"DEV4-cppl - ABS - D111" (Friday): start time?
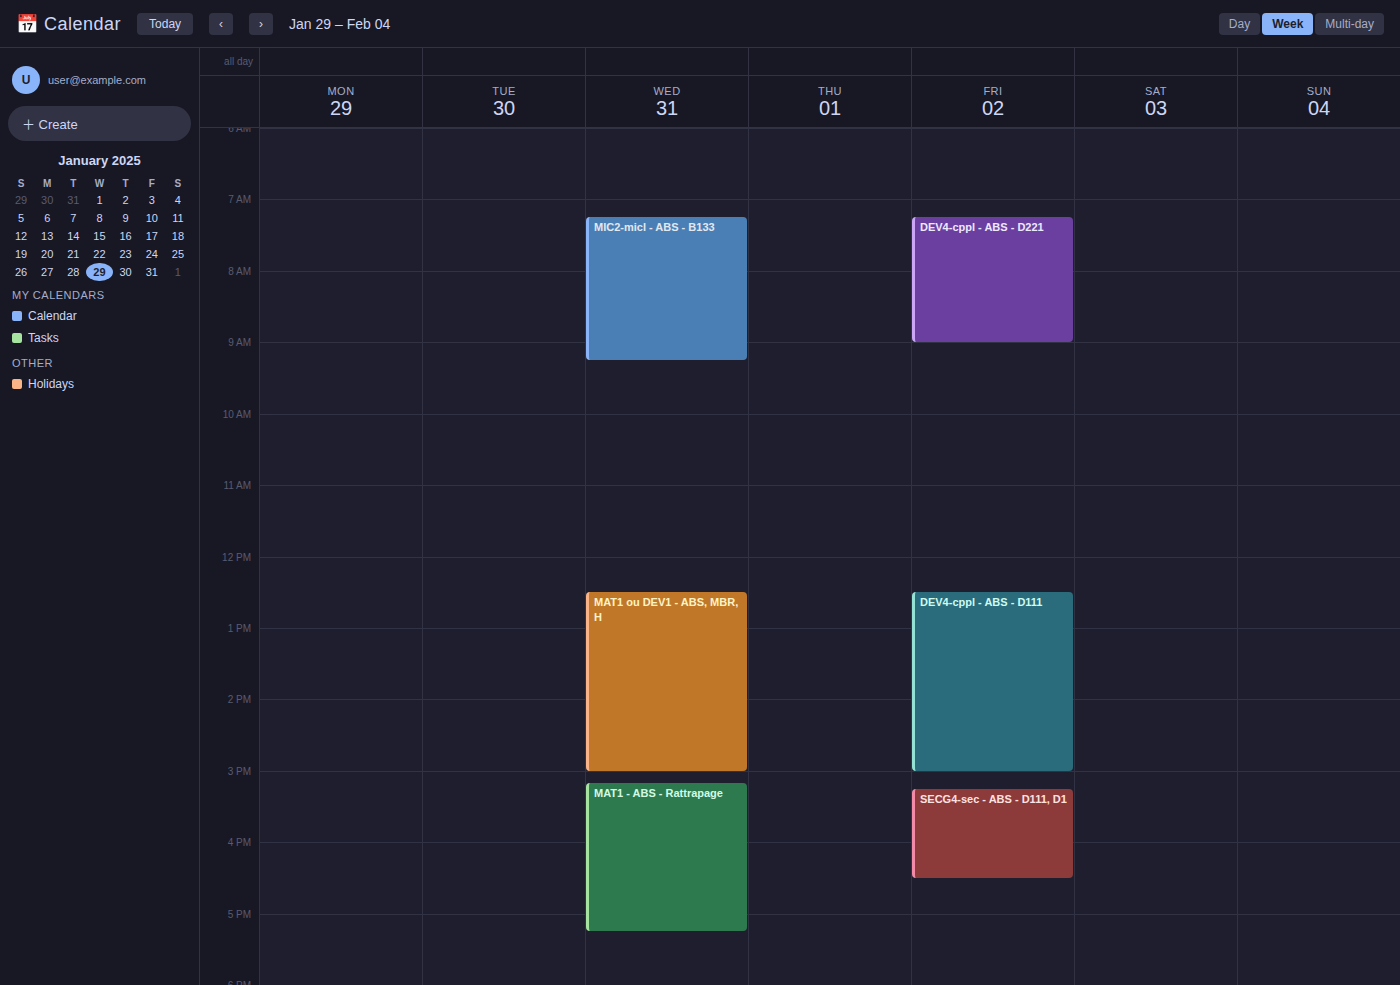
12:30 PM